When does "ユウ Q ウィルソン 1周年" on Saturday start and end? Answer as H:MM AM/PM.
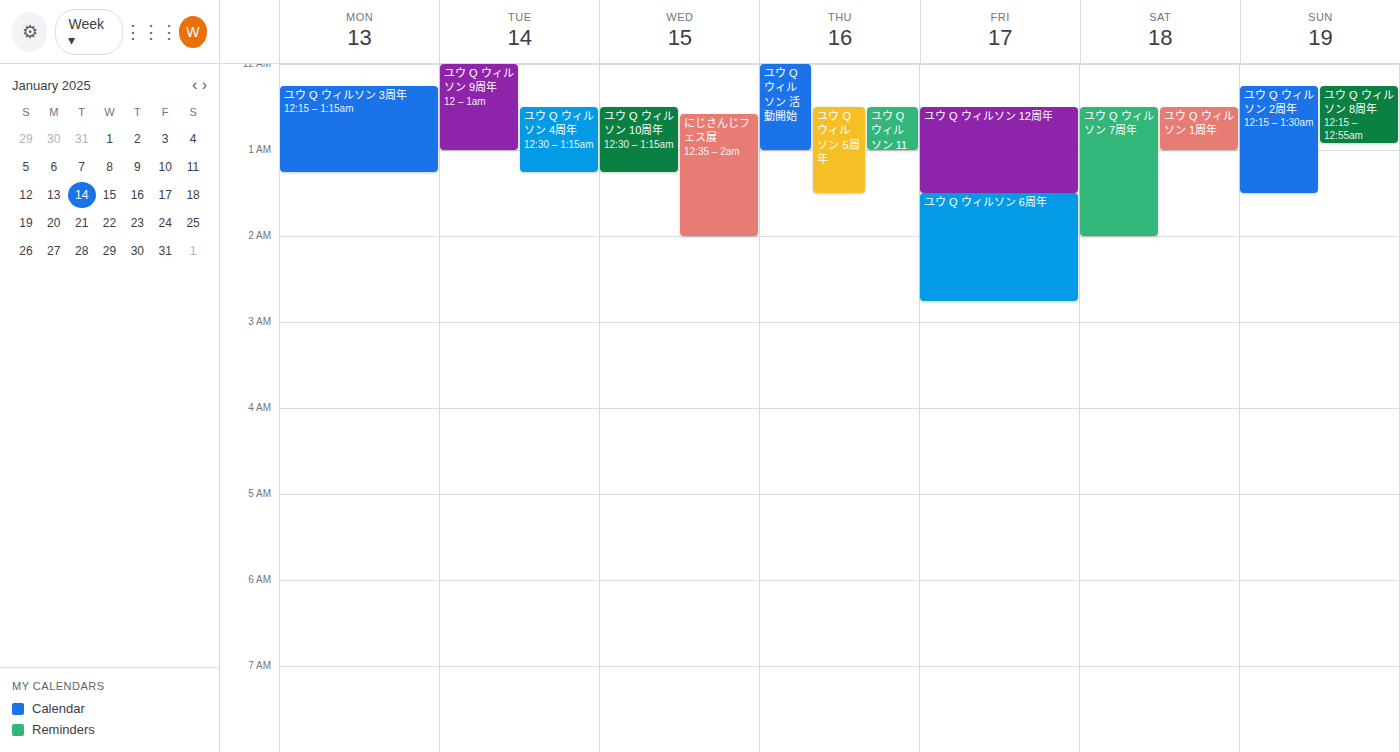
12:30 AM to 1:00 AM